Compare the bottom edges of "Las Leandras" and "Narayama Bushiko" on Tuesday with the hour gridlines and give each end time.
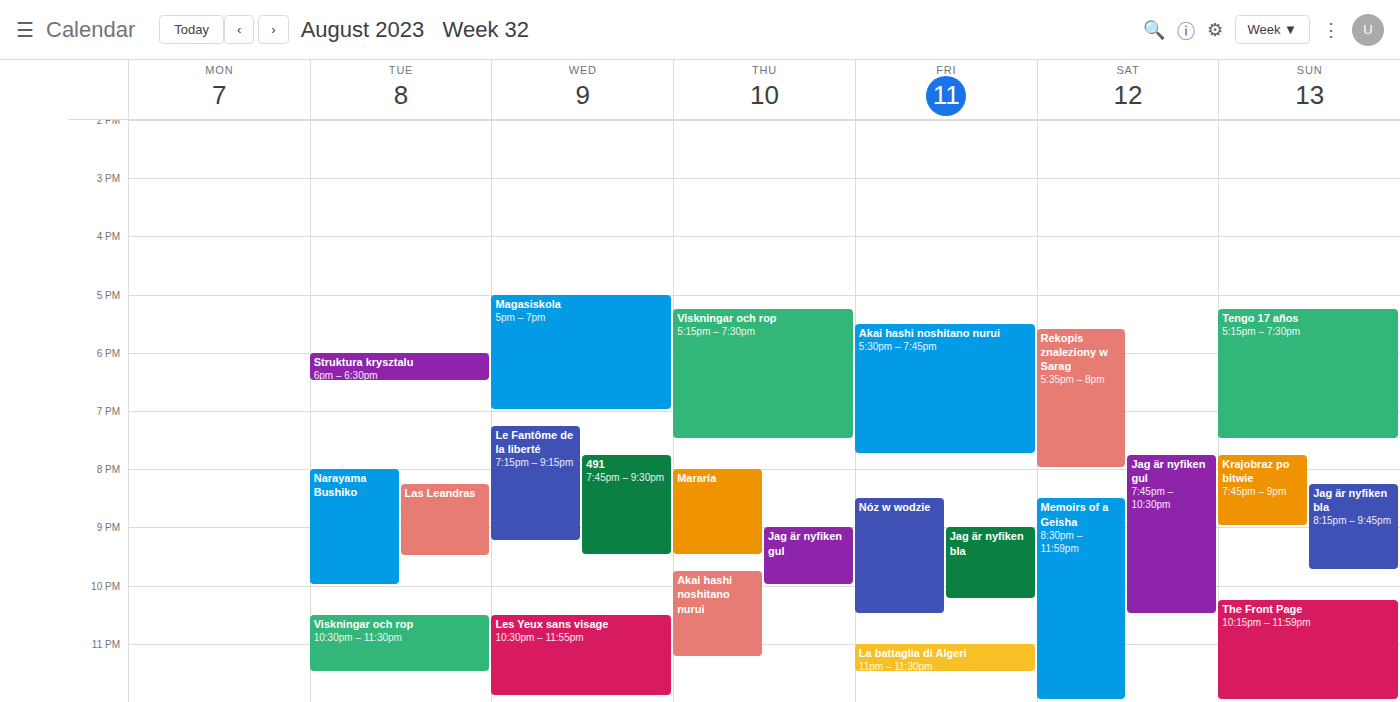
"Las Leandras": 21:30, halfway between the 21:00 and 22:00 lines. "Narayama Bushiko": 22:00, exactly on the 22:00 line.